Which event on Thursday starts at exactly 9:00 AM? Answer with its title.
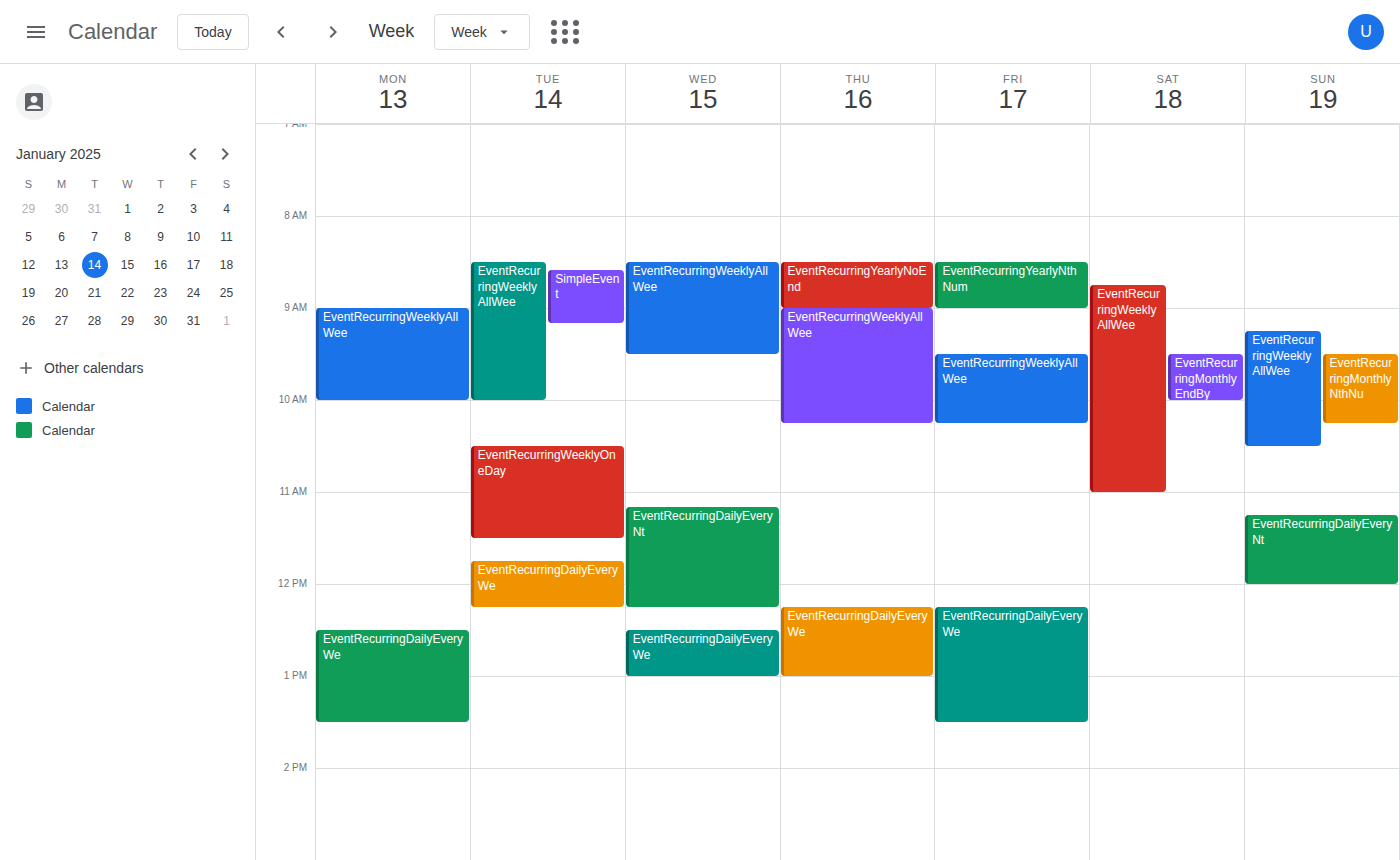
"EventRecurringWeeklyAllWee"